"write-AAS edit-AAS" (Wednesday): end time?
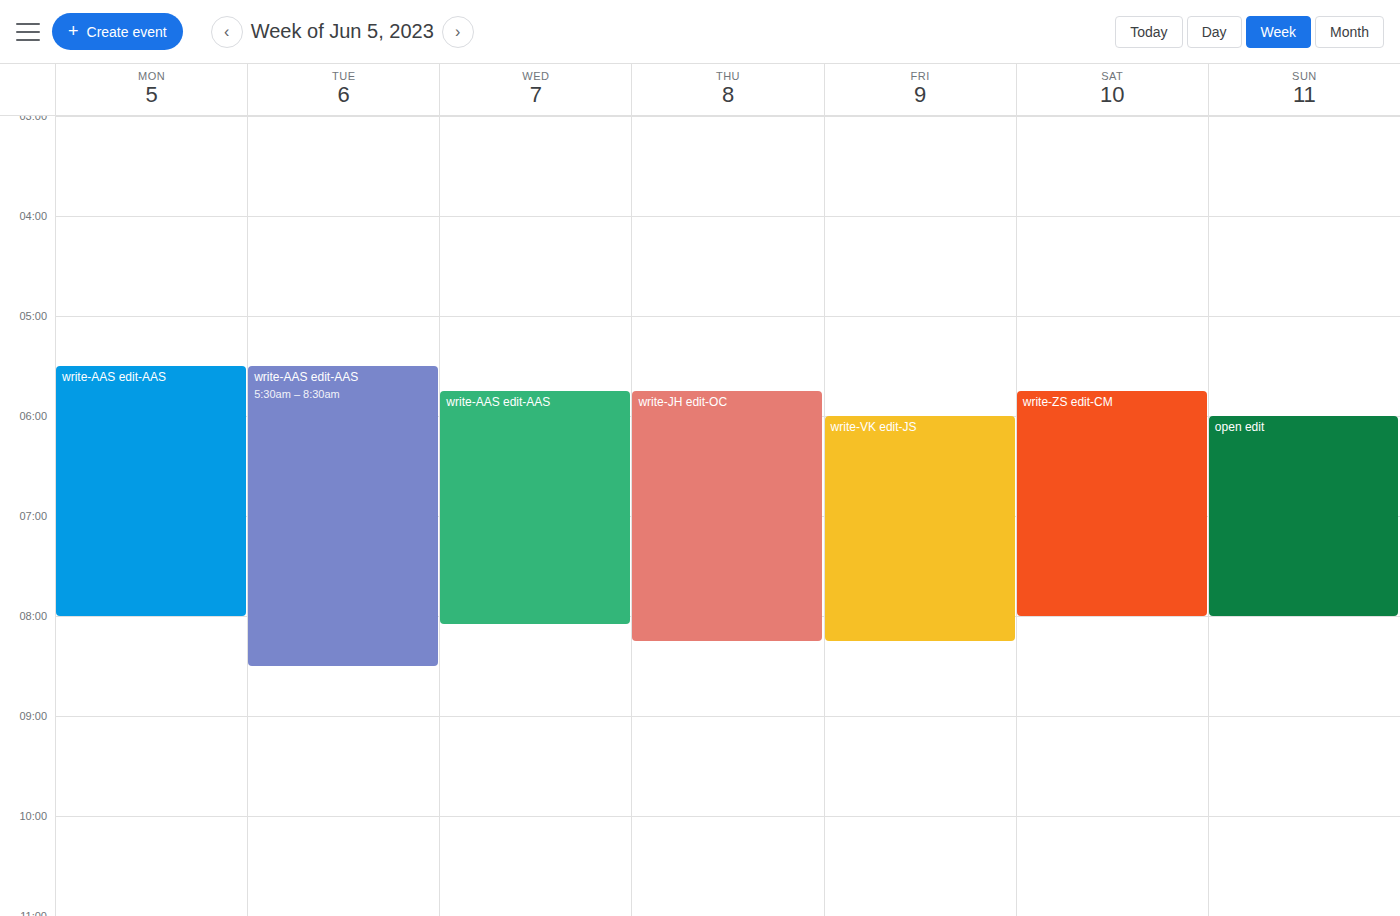
8:05 AM